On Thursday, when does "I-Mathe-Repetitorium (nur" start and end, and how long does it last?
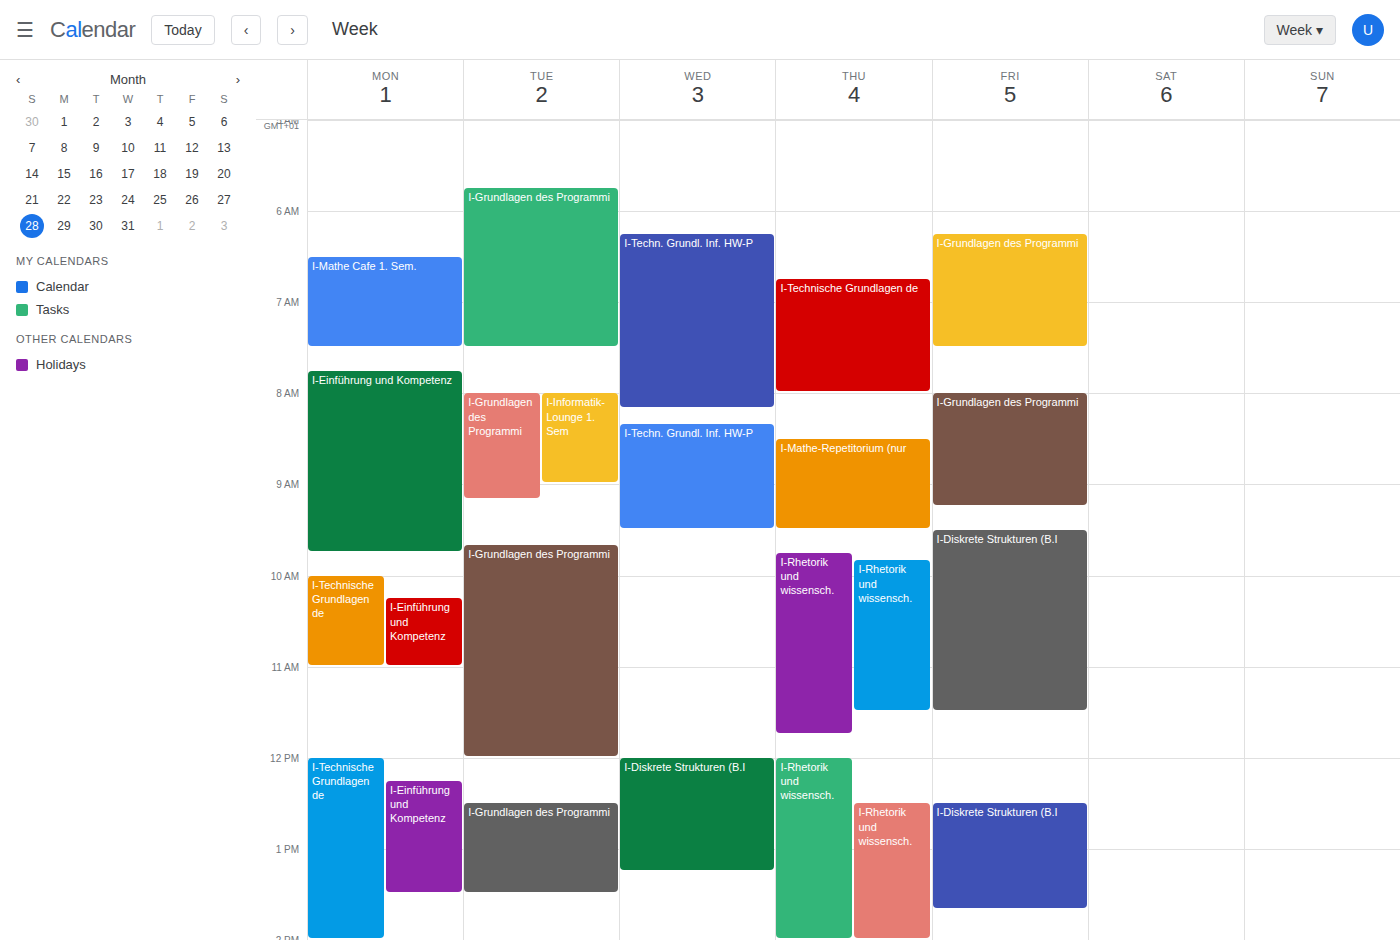
8:30 AM to 9:30 AM, 1 hour